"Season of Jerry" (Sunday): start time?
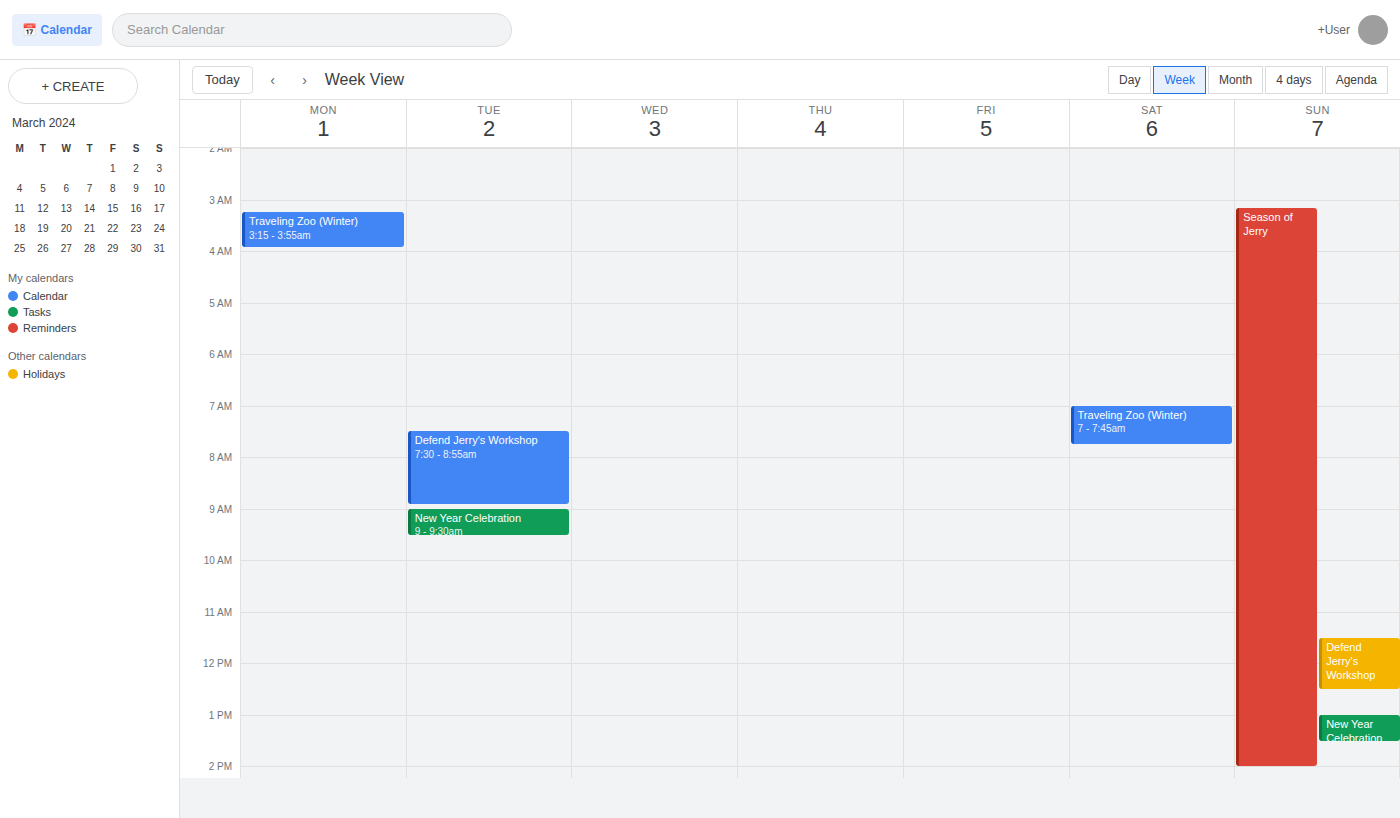
3:10 AM